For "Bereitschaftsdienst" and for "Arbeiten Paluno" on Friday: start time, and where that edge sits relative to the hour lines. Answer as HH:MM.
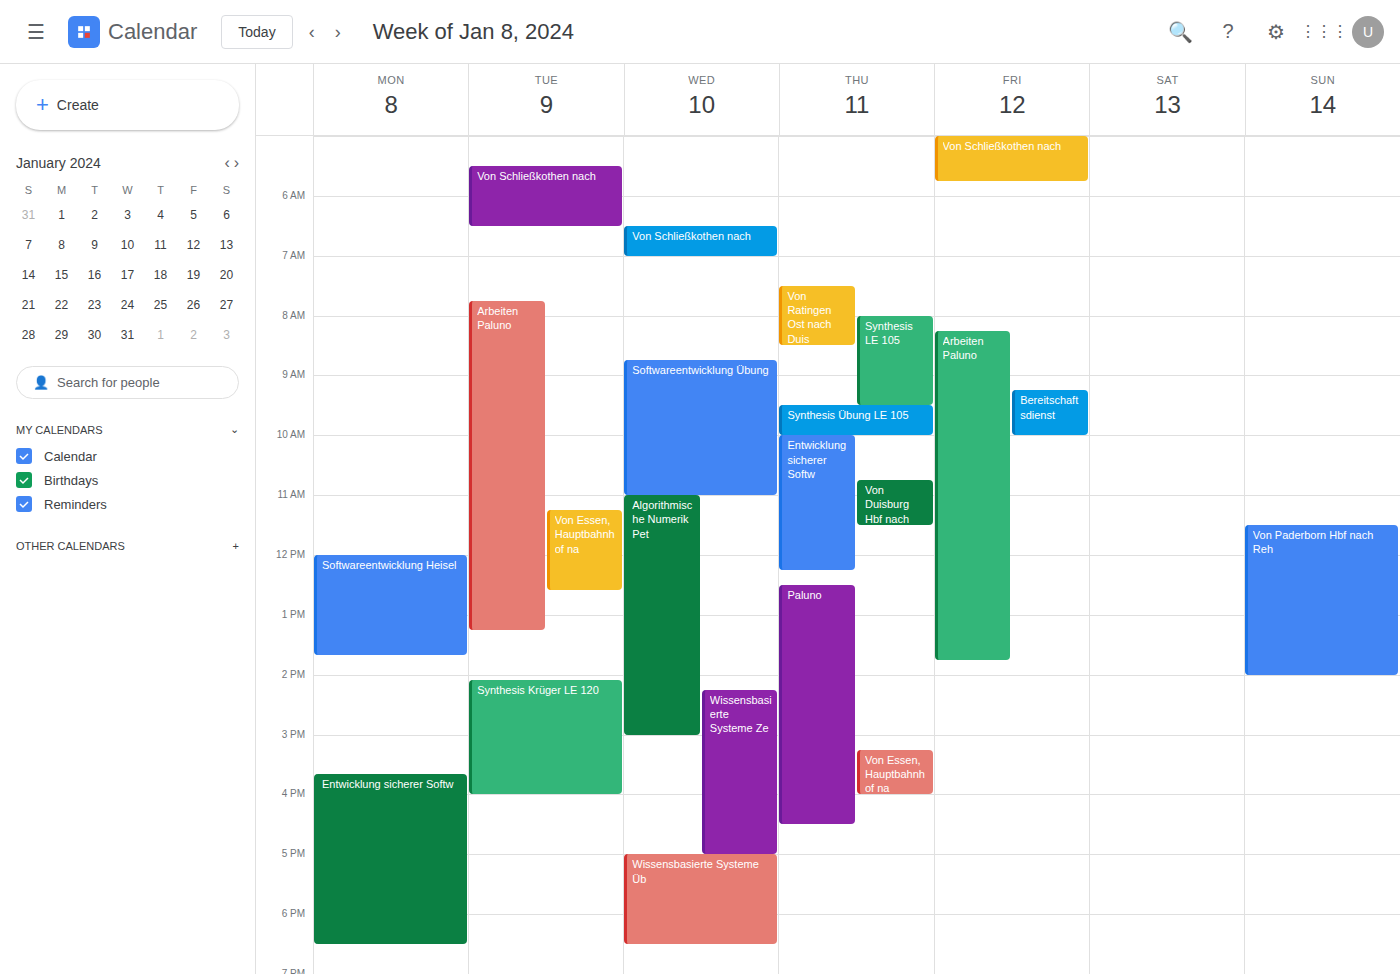
"Bereitschaftsdienst": 09:15, neither: a quarter of the way from the 09:00 line to the 10:00 line. "Arbeiten Paluno": 08:15, neither: a quarter of the way from the 08:00 line to the 09:00 line.